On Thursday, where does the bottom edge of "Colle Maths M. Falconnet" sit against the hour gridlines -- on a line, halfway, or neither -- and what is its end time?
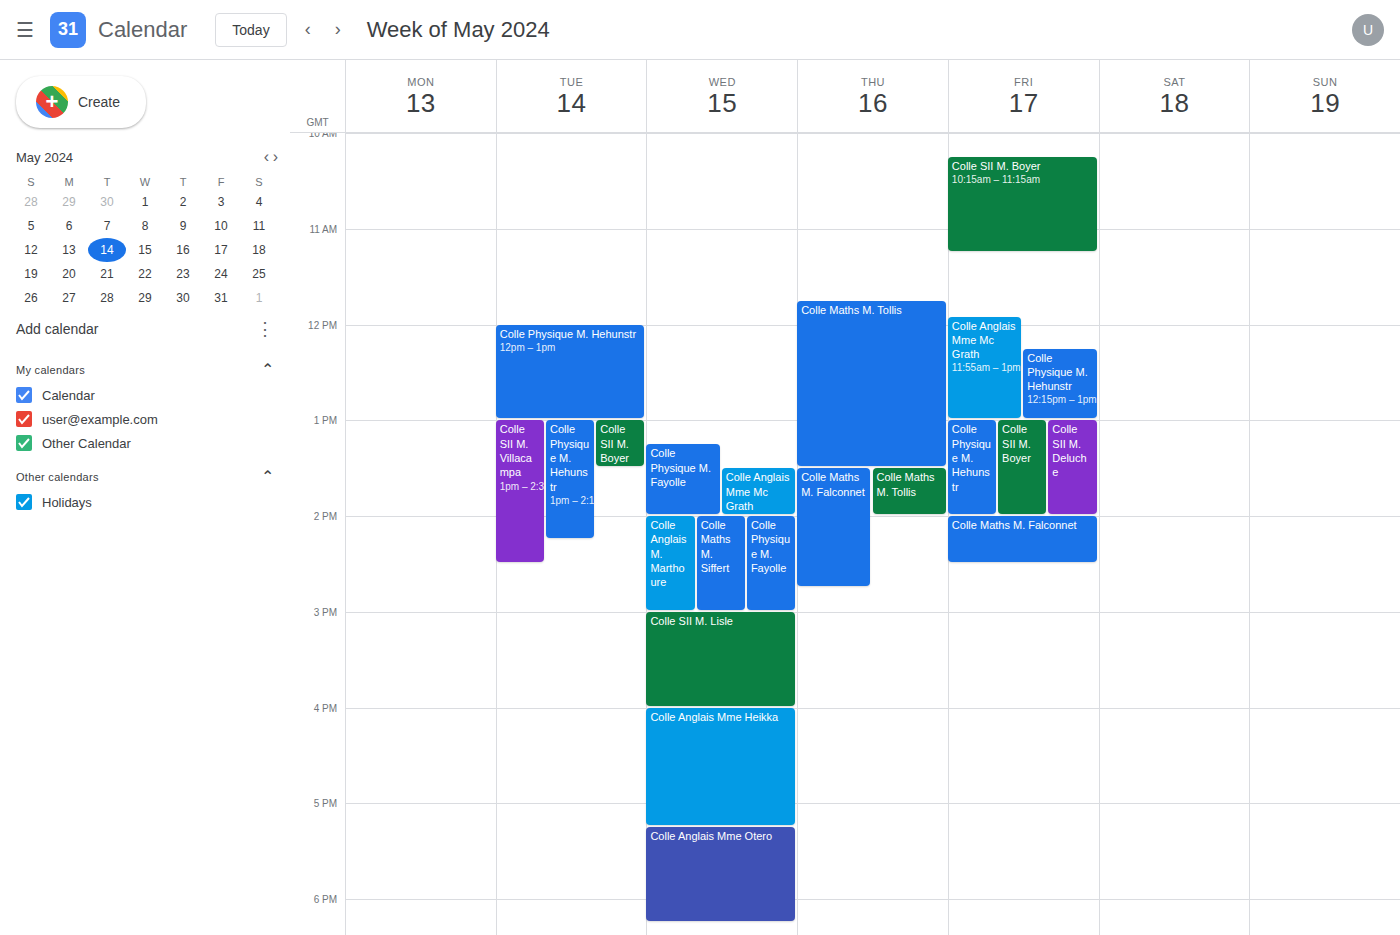
2:45 PM -- neither: three quarters of the way from the 2 PM line to the 3 PM line.